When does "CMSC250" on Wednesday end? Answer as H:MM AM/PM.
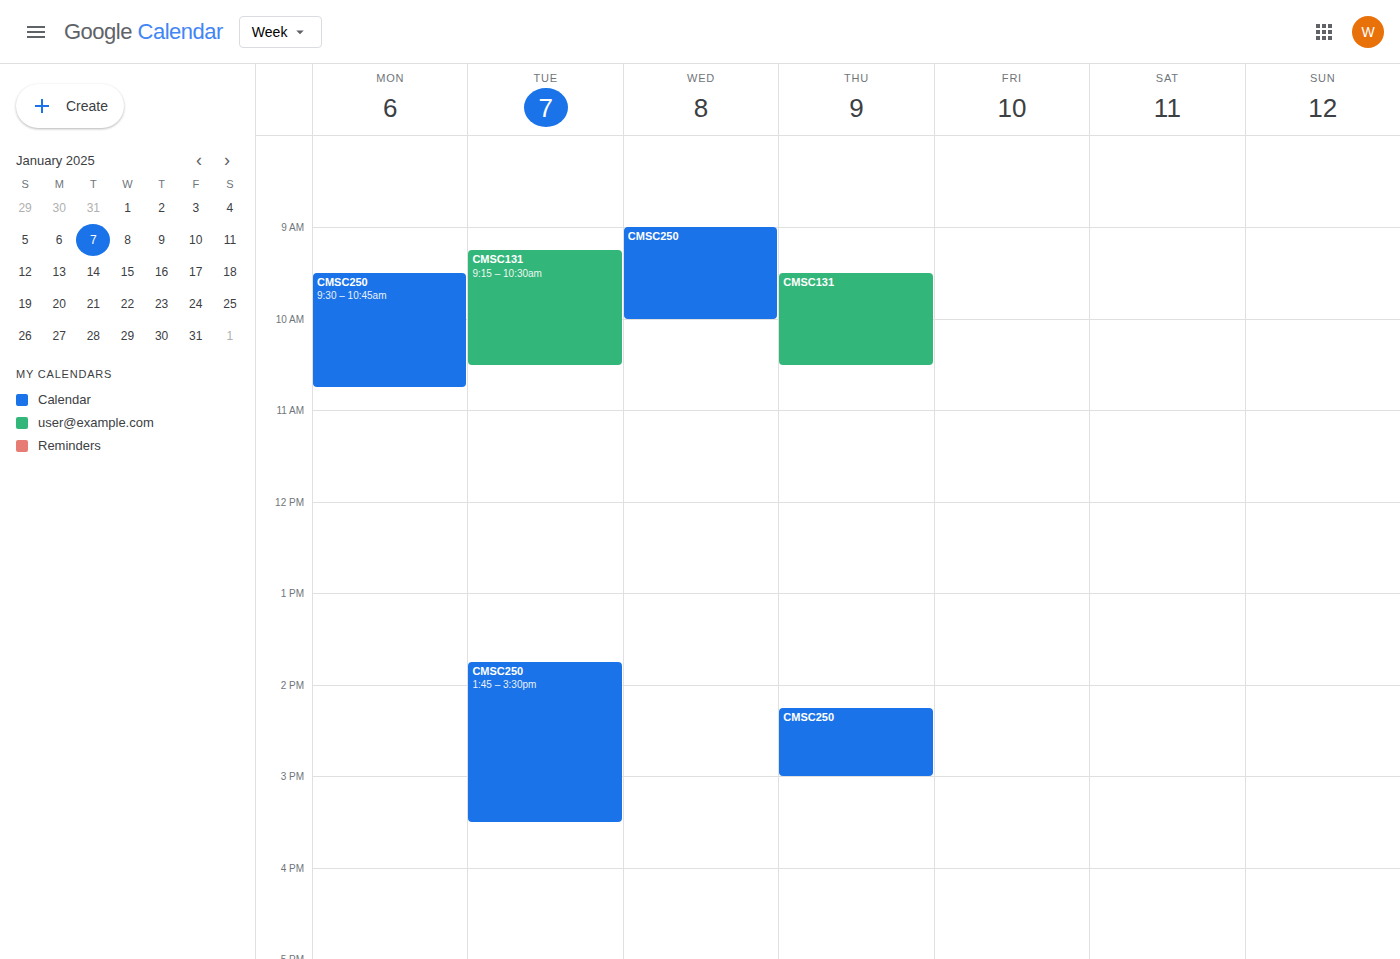
10:00 AM